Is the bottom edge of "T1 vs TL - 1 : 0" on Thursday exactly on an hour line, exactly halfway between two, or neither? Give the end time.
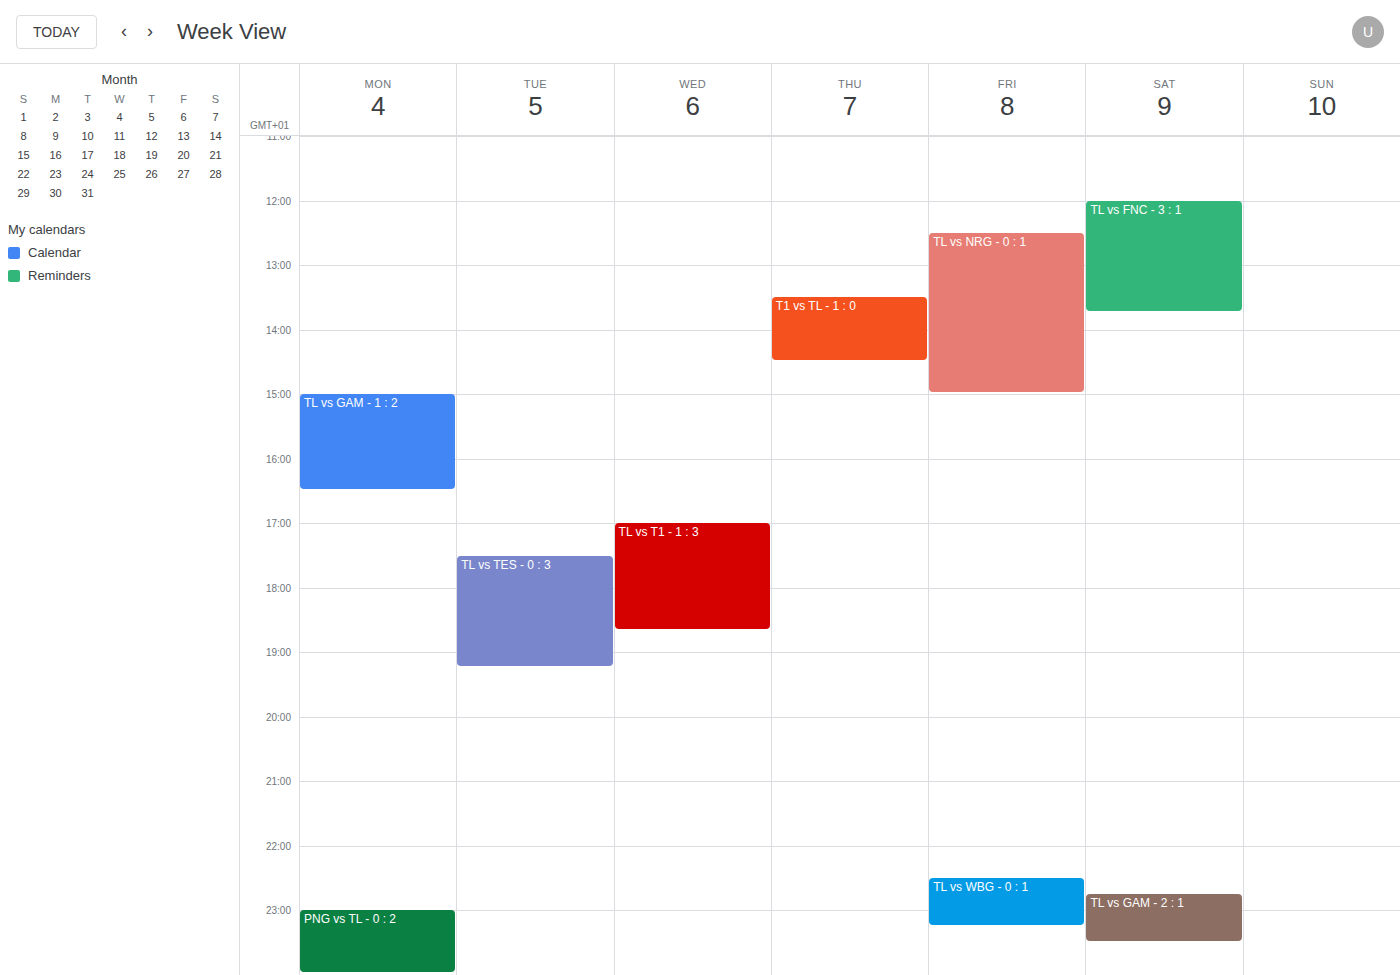
2:30 PM -- halfway between the 2 PM and 3 PM lines.